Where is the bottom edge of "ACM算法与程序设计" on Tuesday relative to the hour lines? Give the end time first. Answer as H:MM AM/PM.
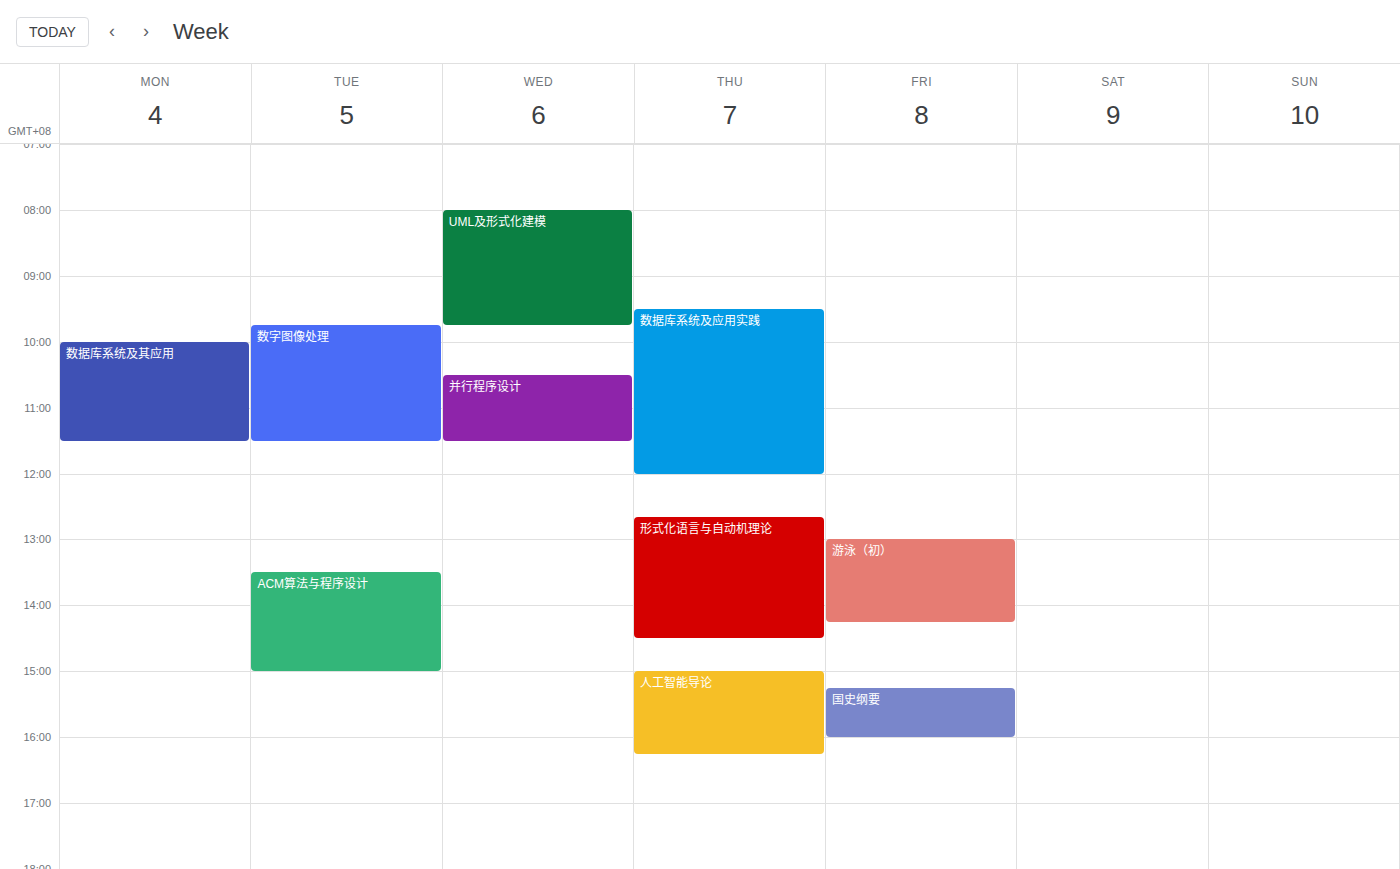
3:00 PM -- exactly on the 3 PM line.